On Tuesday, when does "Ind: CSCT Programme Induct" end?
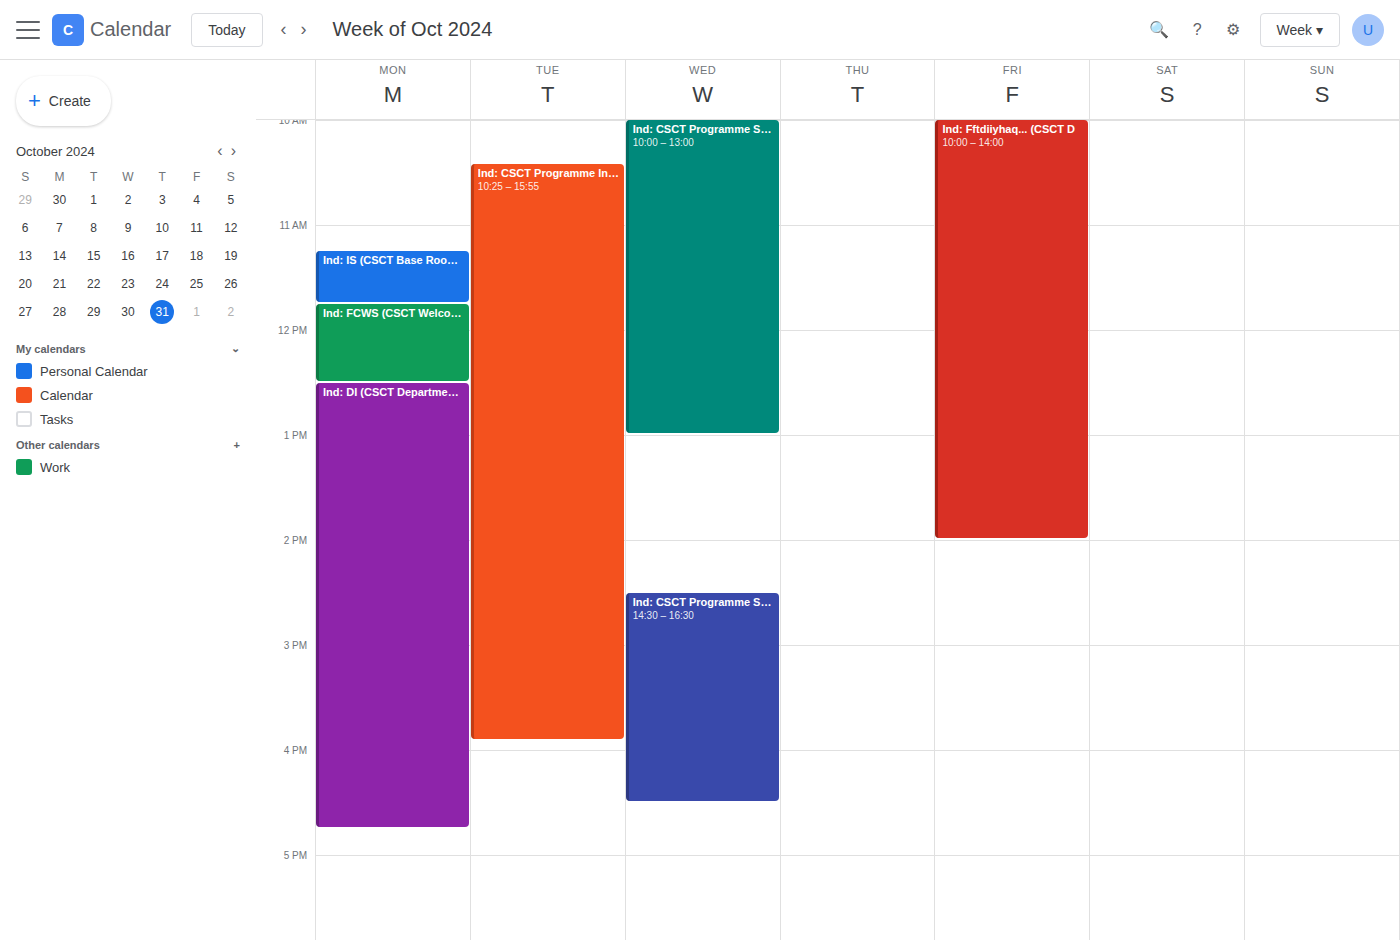
3:55 PM